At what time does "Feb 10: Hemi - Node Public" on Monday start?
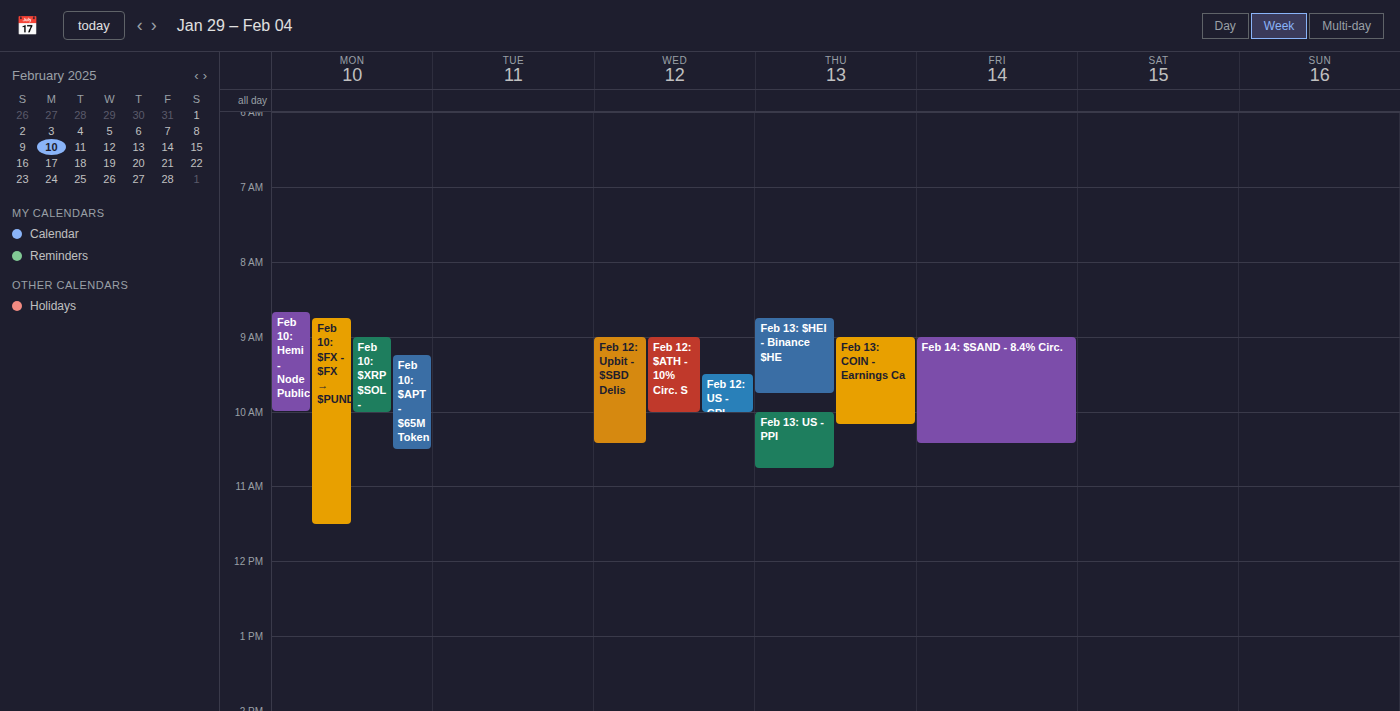
8:40 AM